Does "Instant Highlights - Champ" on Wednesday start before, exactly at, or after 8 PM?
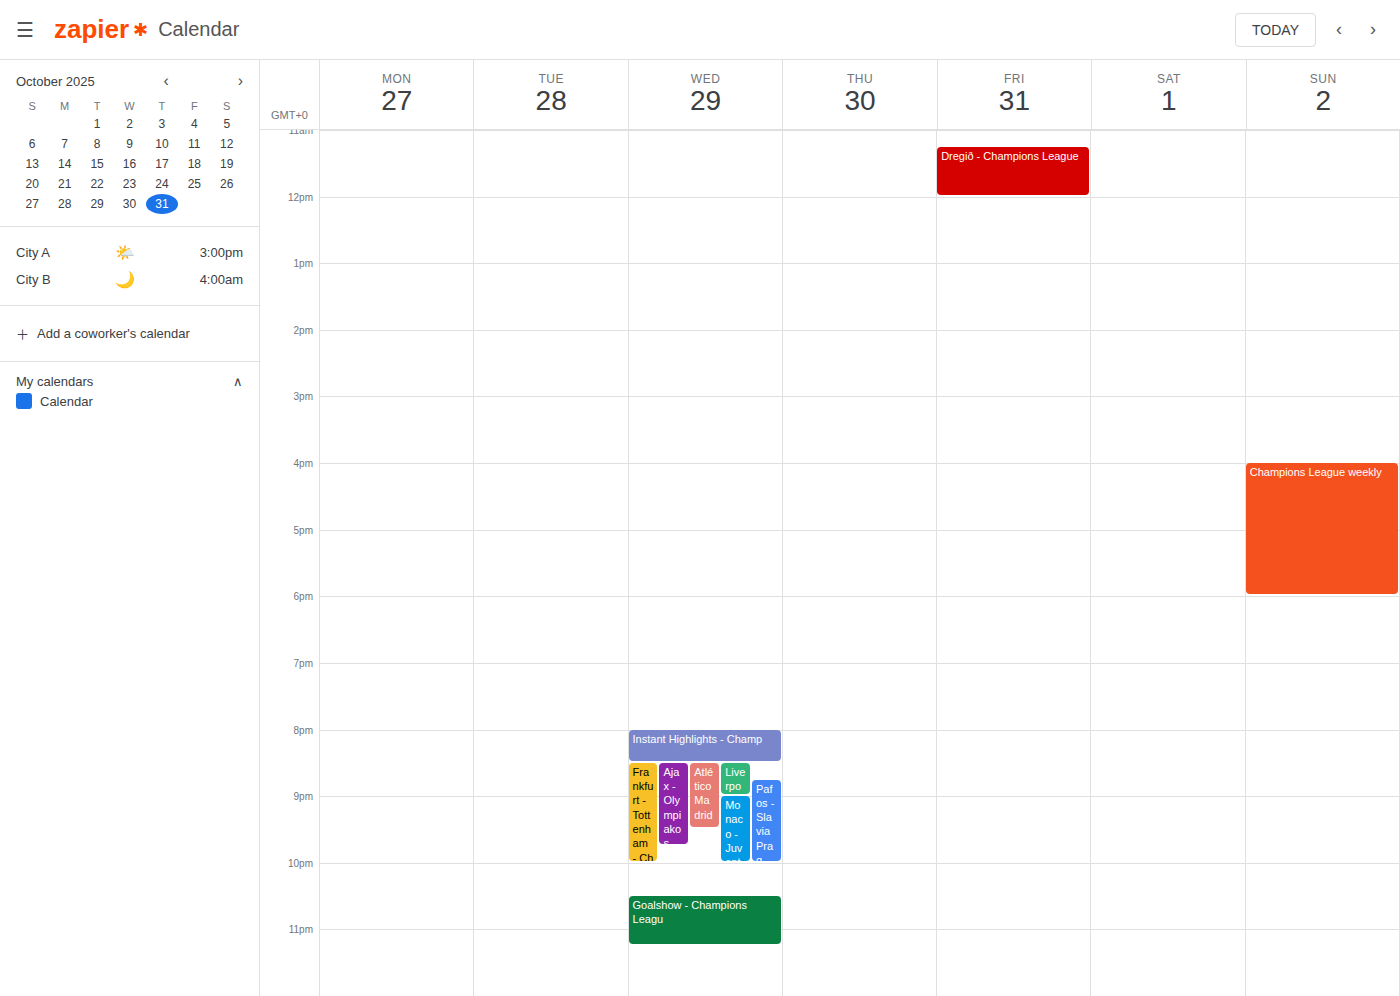
8:00 PM -- exactly at 8 PM, on the 8 PM line.